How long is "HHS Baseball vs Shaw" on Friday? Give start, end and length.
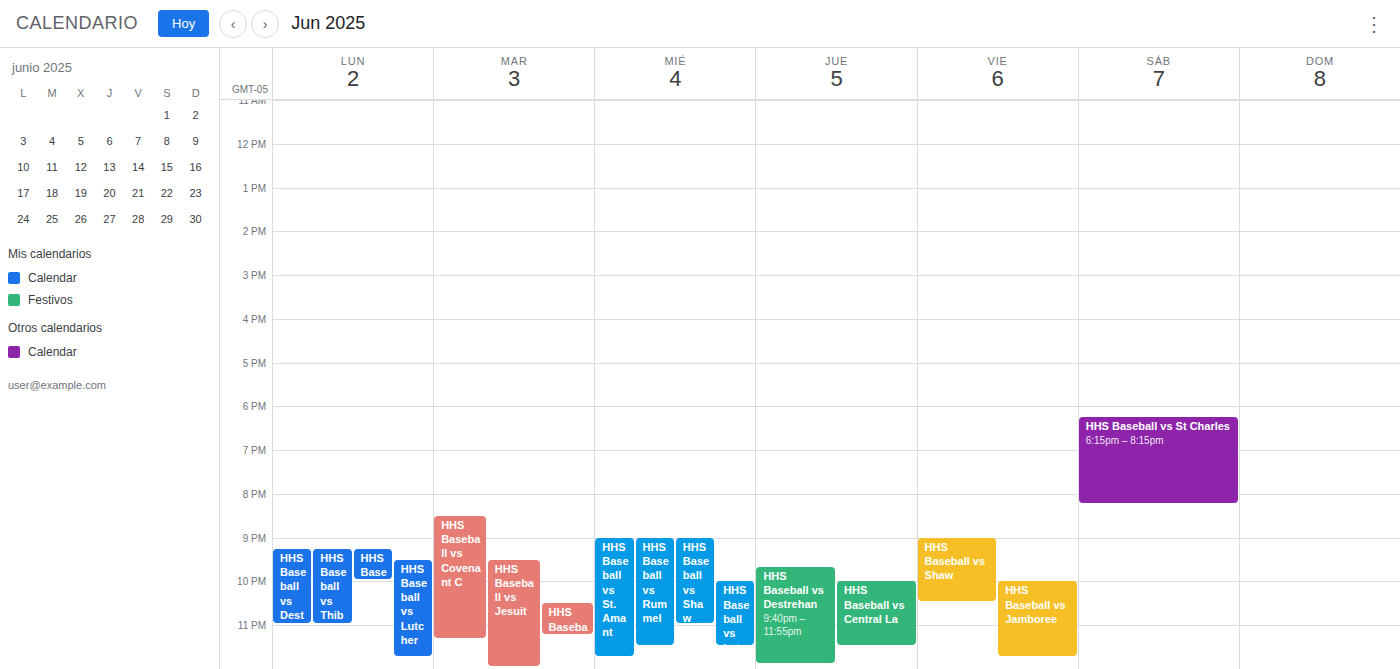
21:00 to 22:30, 1 hour 30 minutes